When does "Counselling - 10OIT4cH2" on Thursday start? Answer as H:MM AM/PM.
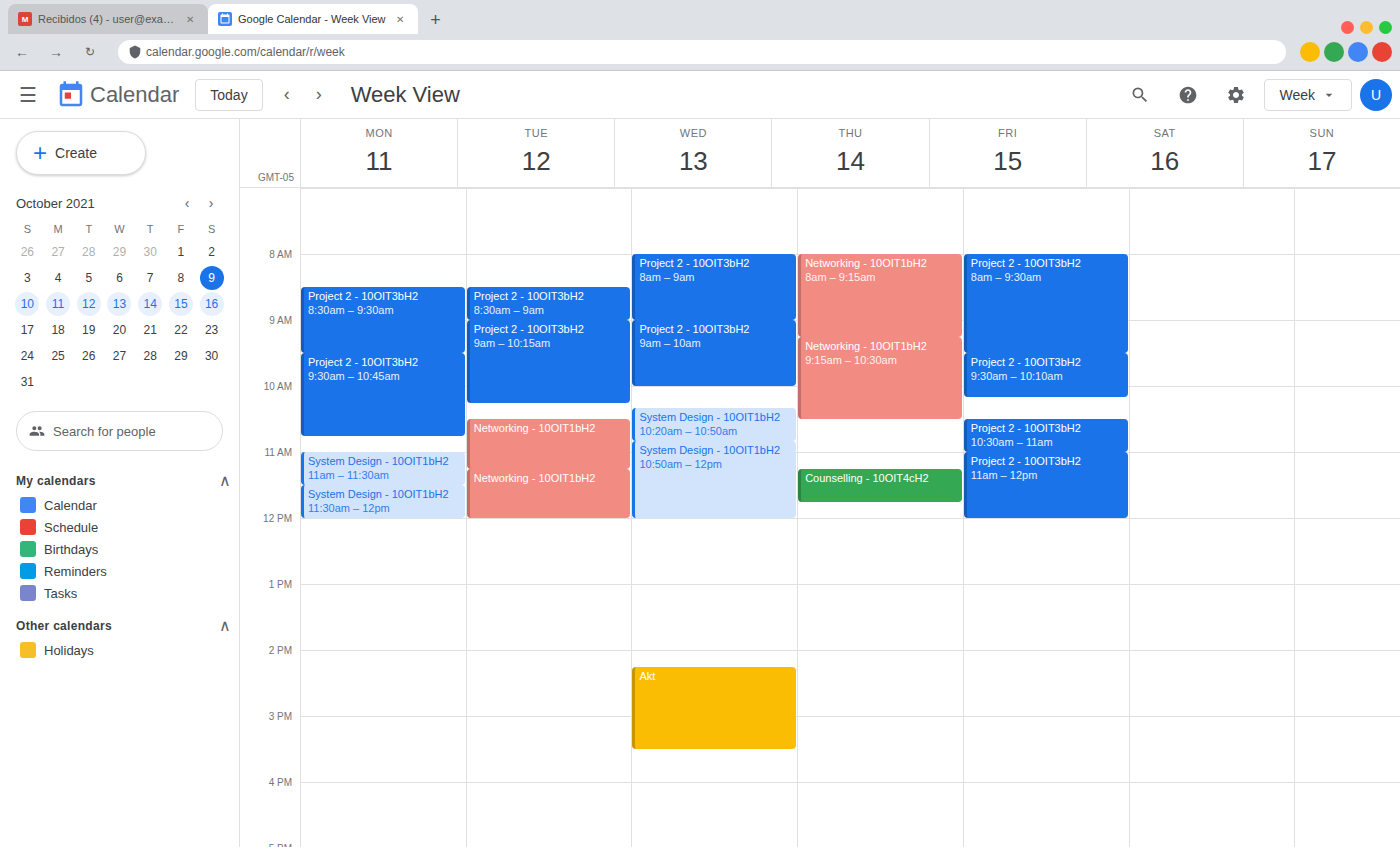
11:15 AM